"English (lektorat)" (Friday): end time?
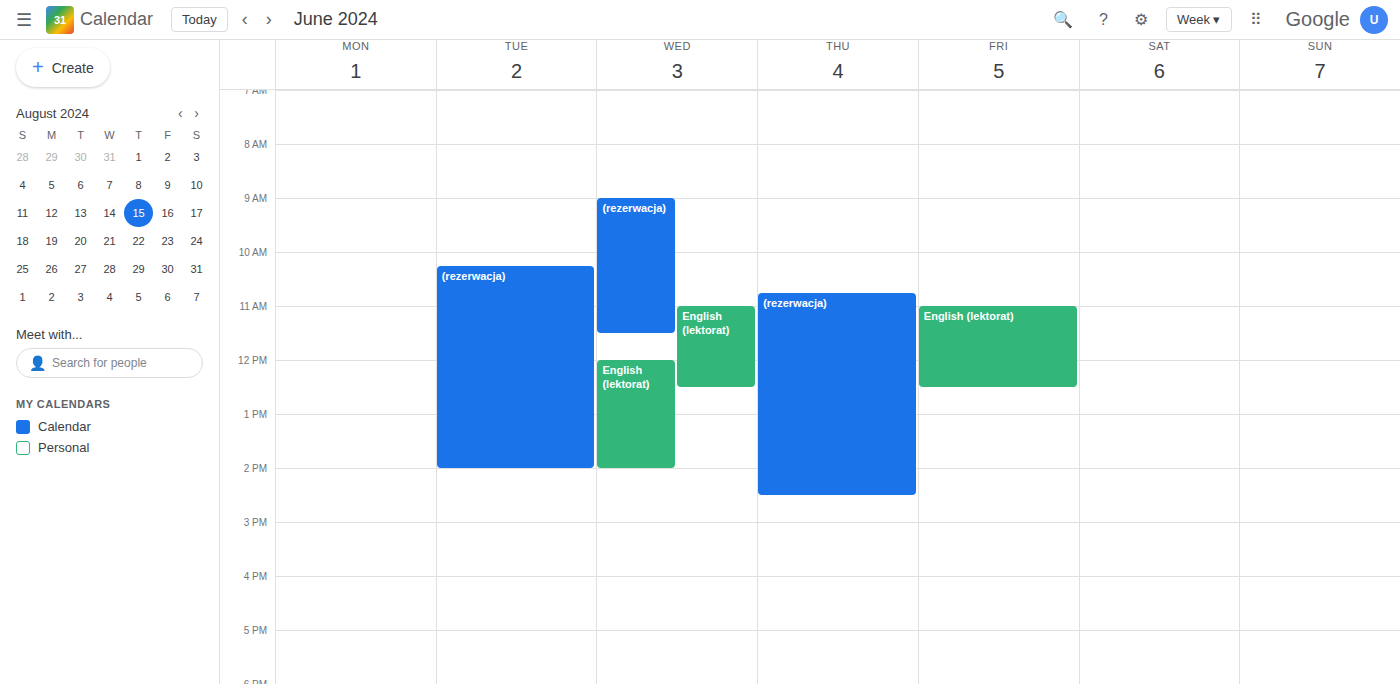
12:30 PM